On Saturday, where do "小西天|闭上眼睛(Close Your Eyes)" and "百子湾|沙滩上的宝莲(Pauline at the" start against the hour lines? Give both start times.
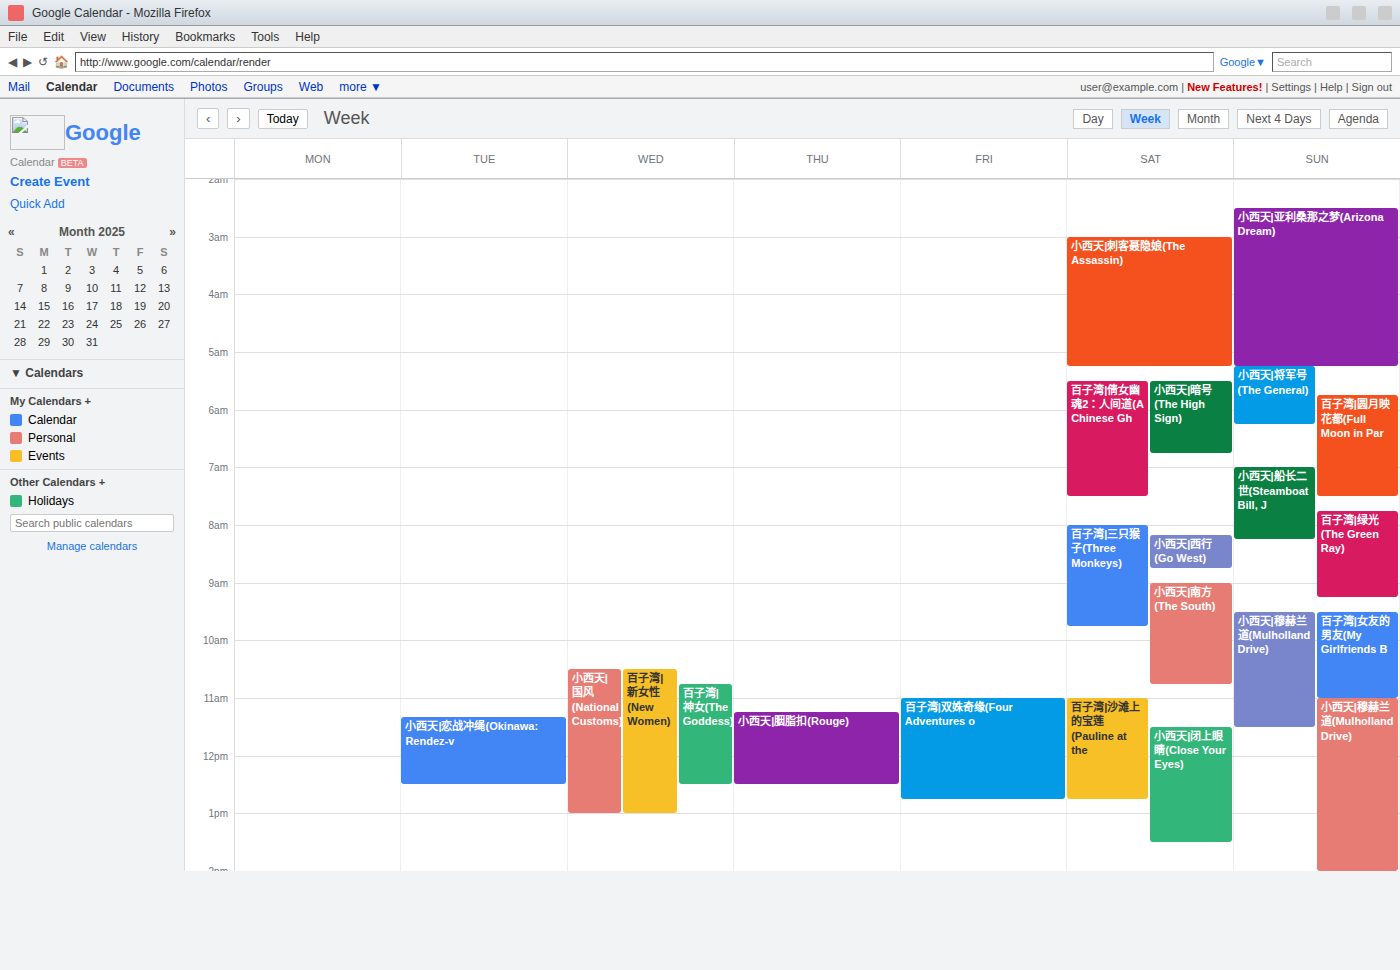
"小西天|闭上眼睛(Close Your Eyes)": 11:30 AM, halfway between the 11 AM and 12 PM lines. "百子湾|沙滩上的宝莲(Pauline at the": 11:00 AM, exactly on the 11 AM line.